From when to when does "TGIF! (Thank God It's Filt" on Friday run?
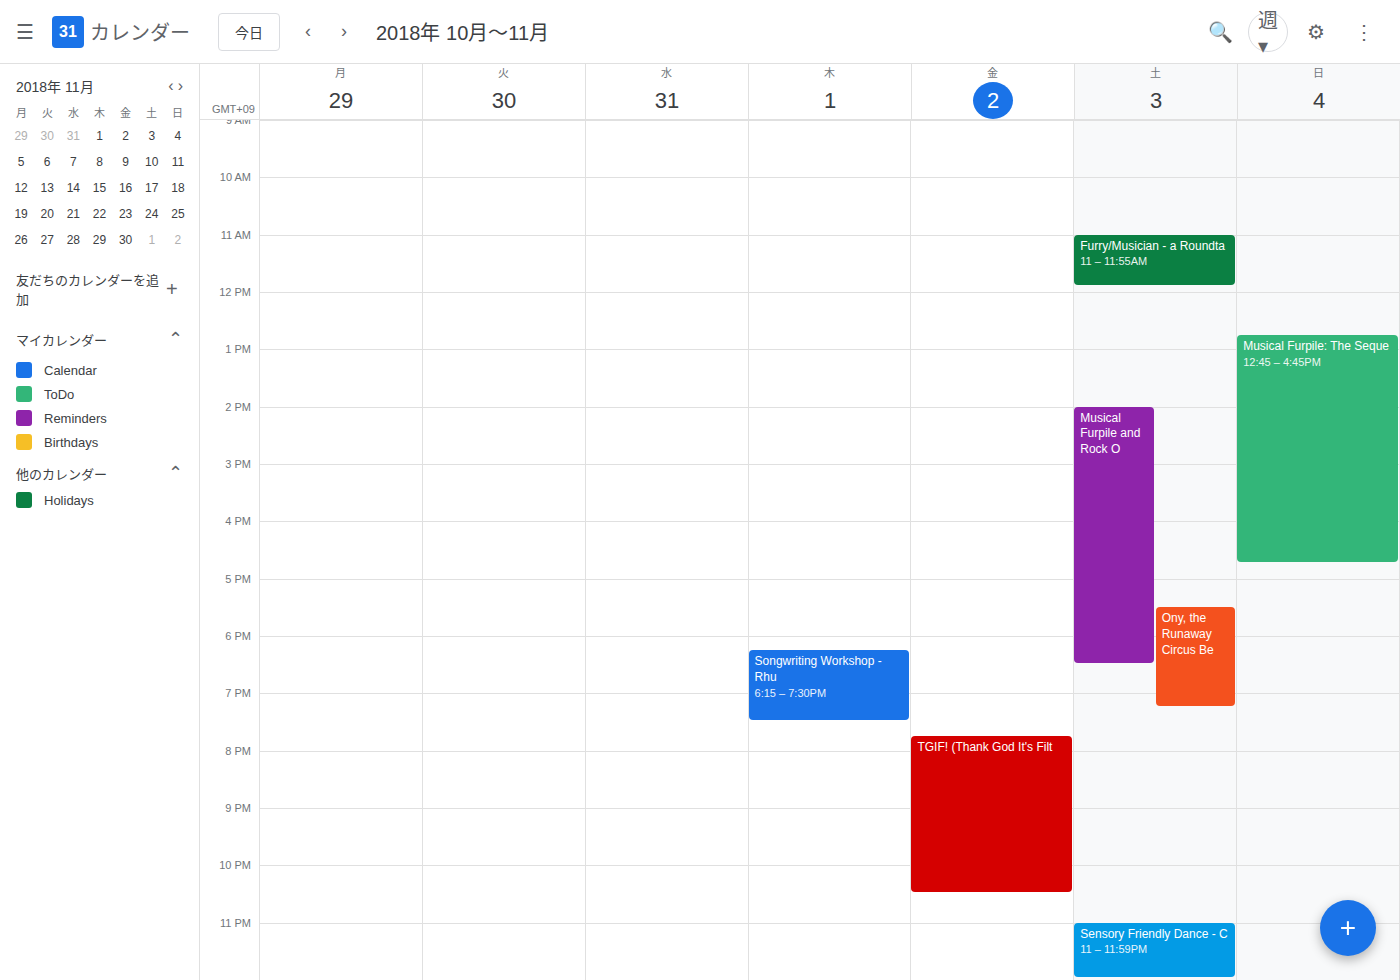
7:45 PM to 10:30 PM